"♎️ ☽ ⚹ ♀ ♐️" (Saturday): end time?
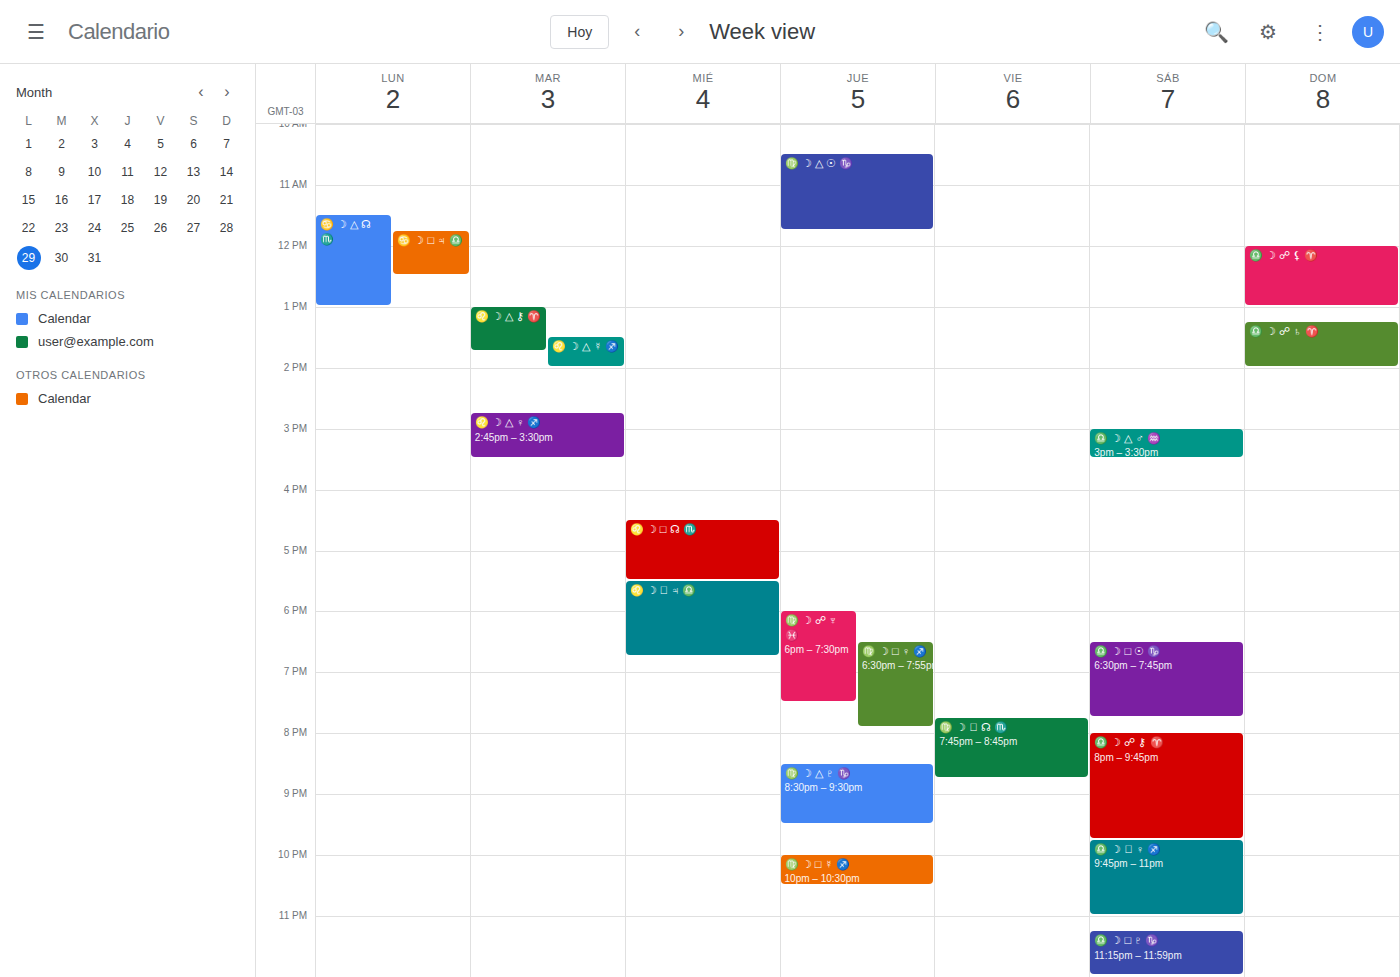
11:00 PM